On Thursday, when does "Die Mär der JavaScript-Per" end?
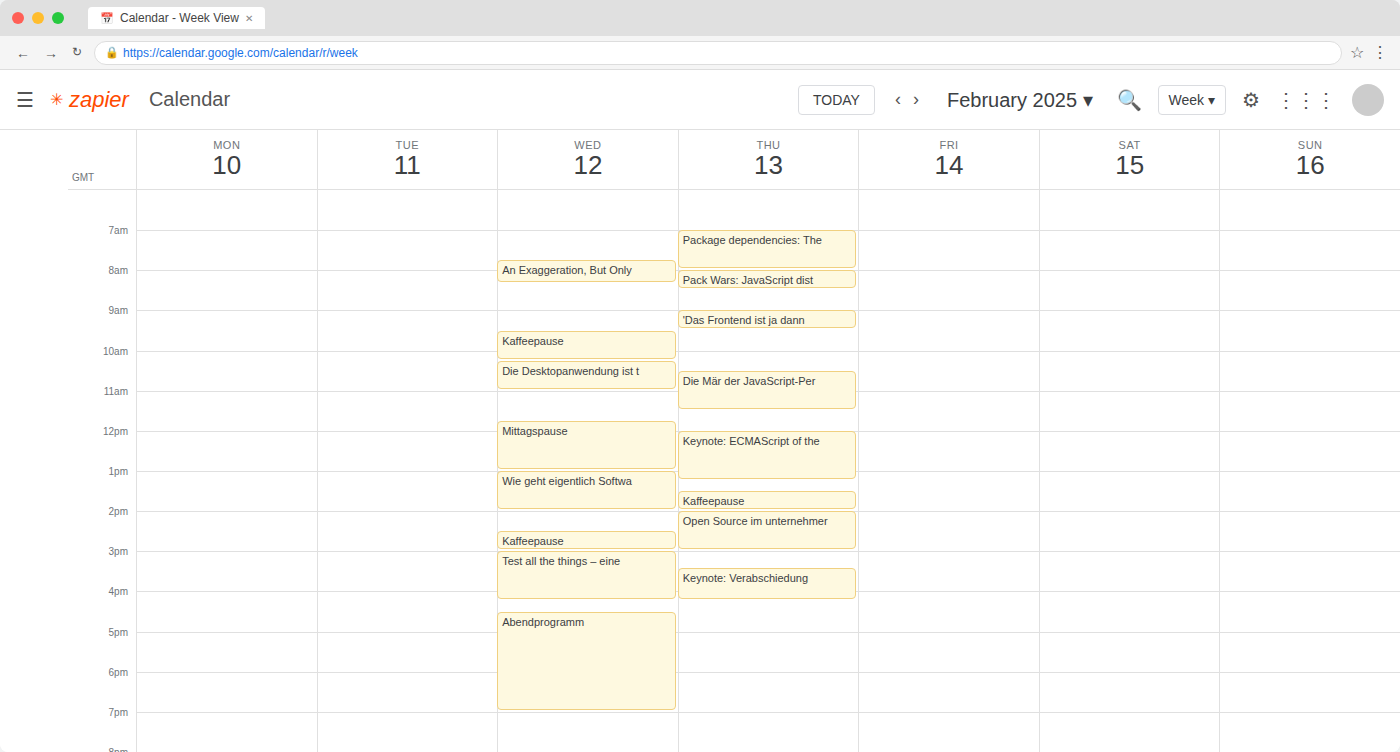
11:30 AM